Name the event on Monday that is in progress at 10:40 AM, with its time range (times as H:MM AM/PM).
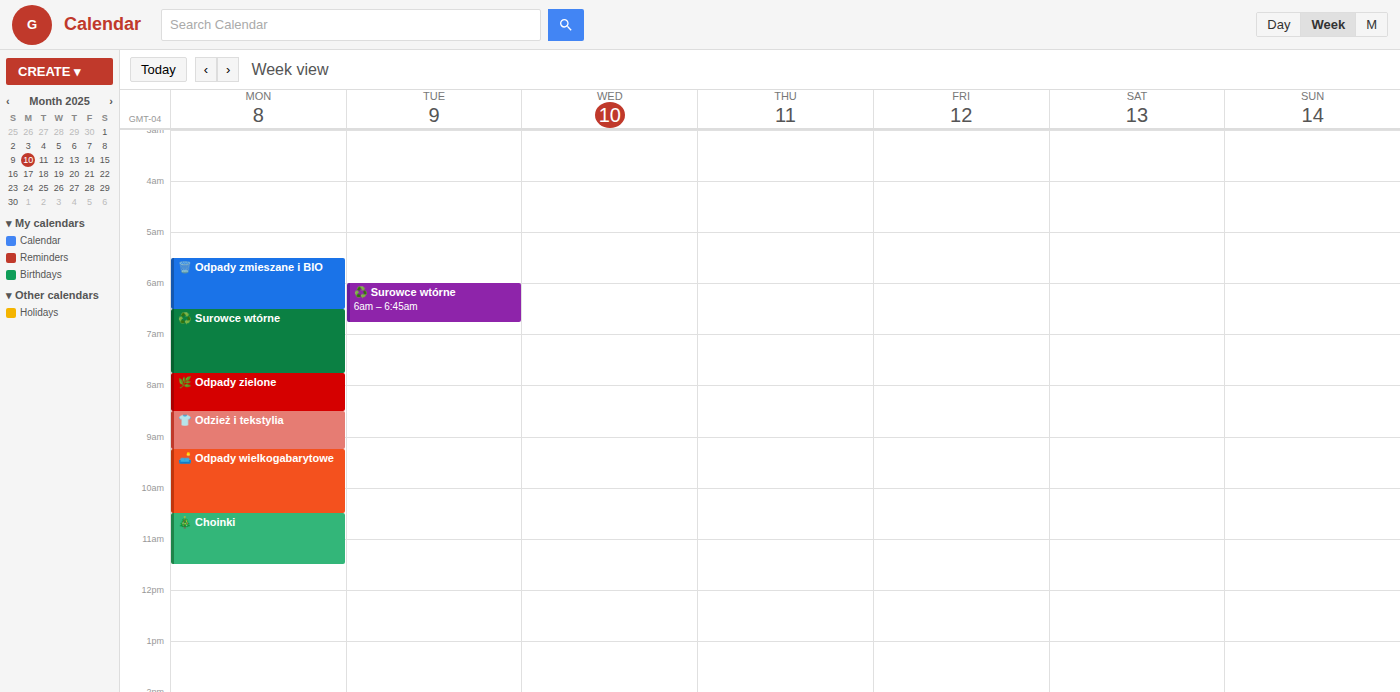
"🎄 Choinki", 10:30 AM to 11:30 AM